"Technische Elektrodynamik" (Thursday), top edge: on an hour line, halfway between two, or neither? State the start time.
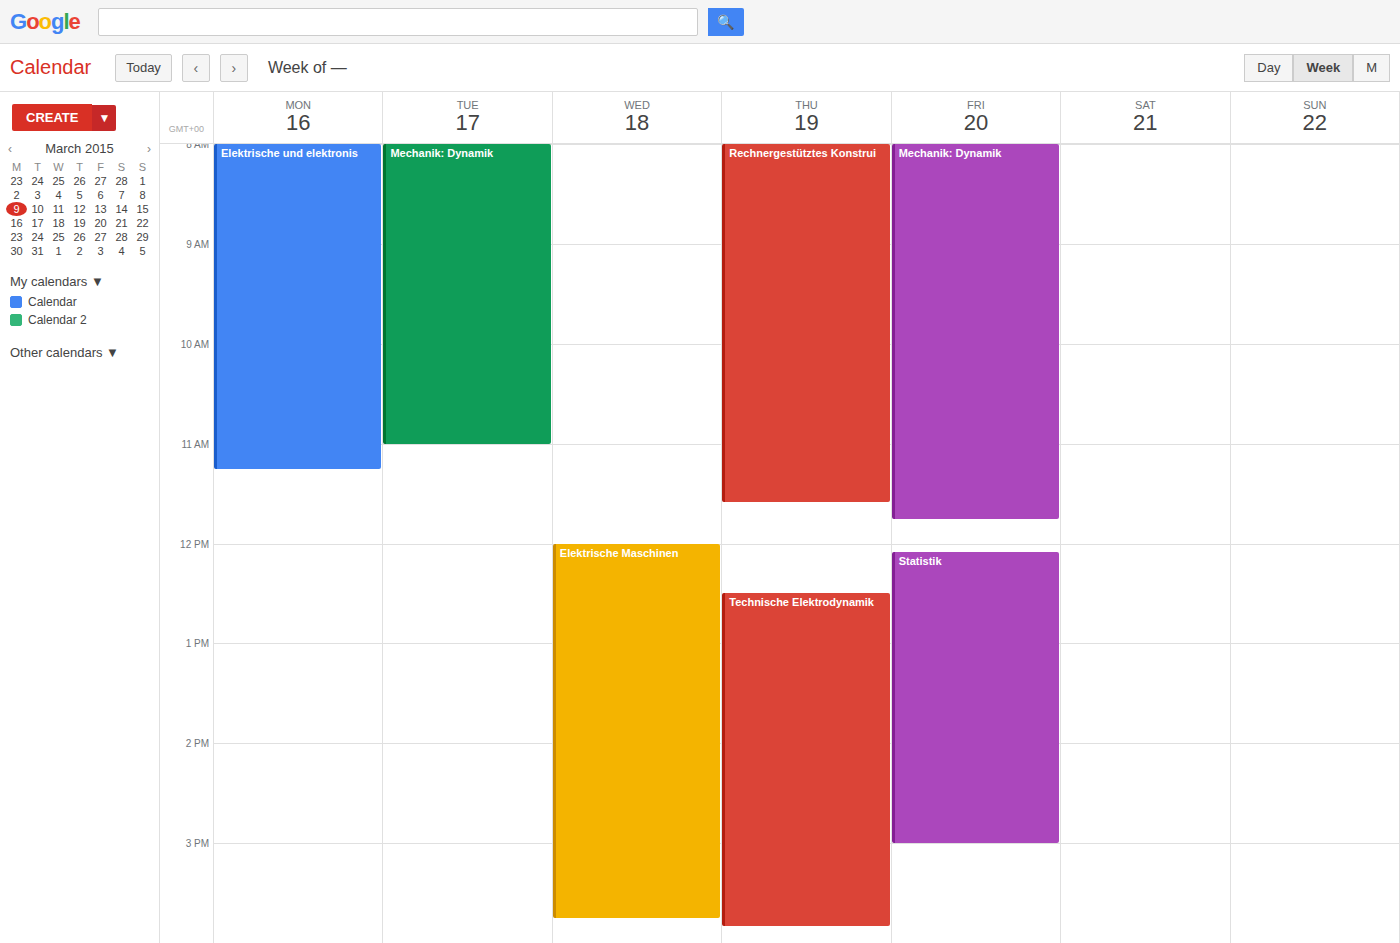
12:30 PM -- halfway between the 12 PM and 1 PM lines.